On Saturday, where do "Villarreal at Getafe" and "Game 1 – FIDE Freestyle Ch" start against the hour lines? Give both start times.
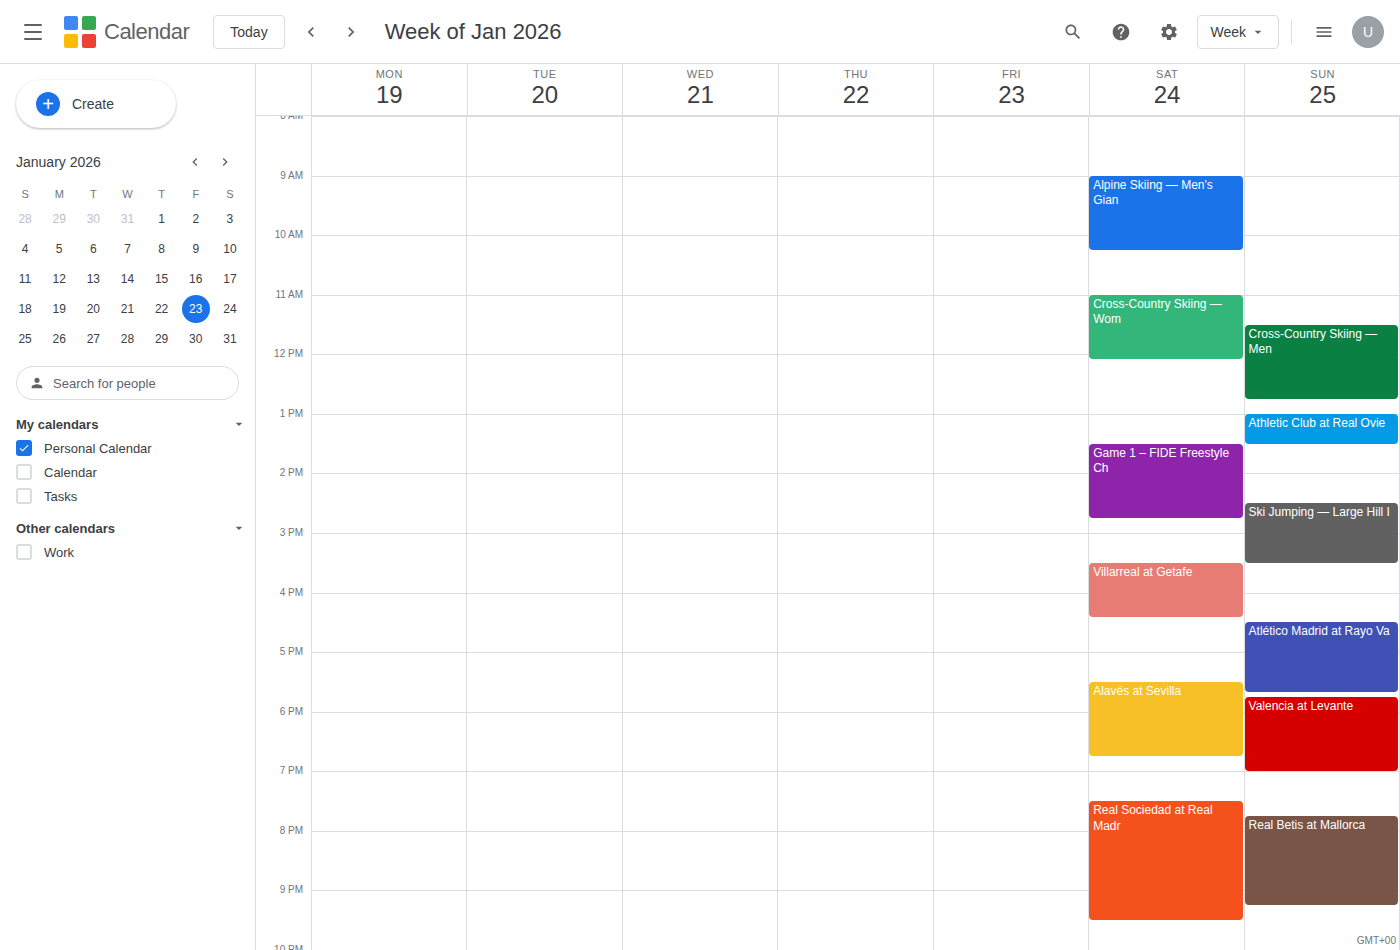
"Villarreal at Getafe": 3:30 PM, halfway between the 3 PM and 4 PM lines. "Game 1 – FIDE Freestyle Ch": 1:30 PM, halfway between the 1 PM and 2 PM lines.